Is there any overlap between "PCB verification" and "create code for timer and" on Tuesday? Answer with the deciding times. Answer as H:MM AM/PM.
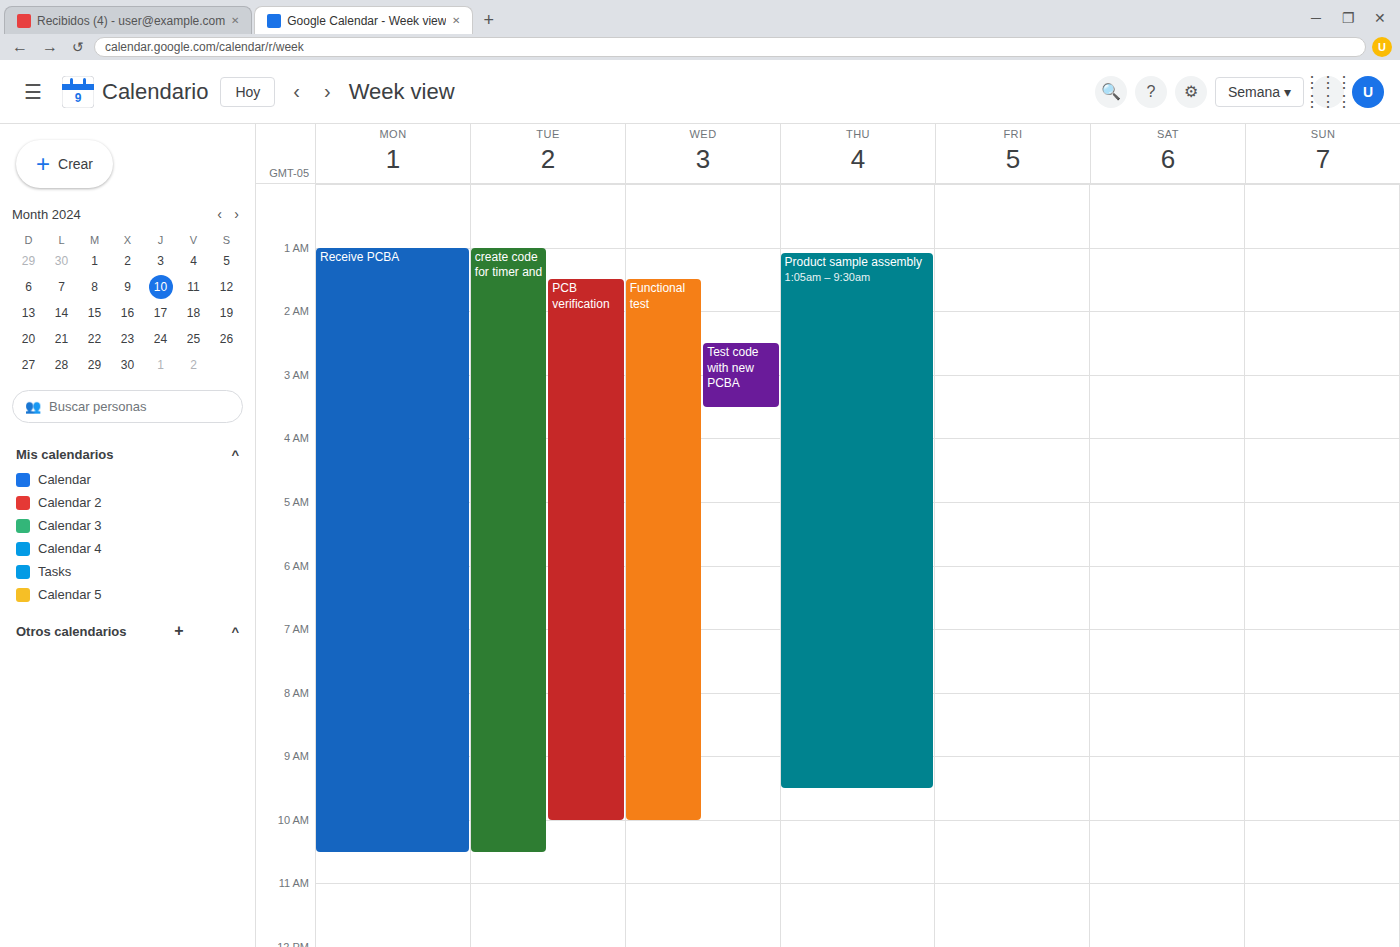
"PCB verification" runs 1:30 AM to 10:00 AM, inside "create code for timer and" -- they overlap.